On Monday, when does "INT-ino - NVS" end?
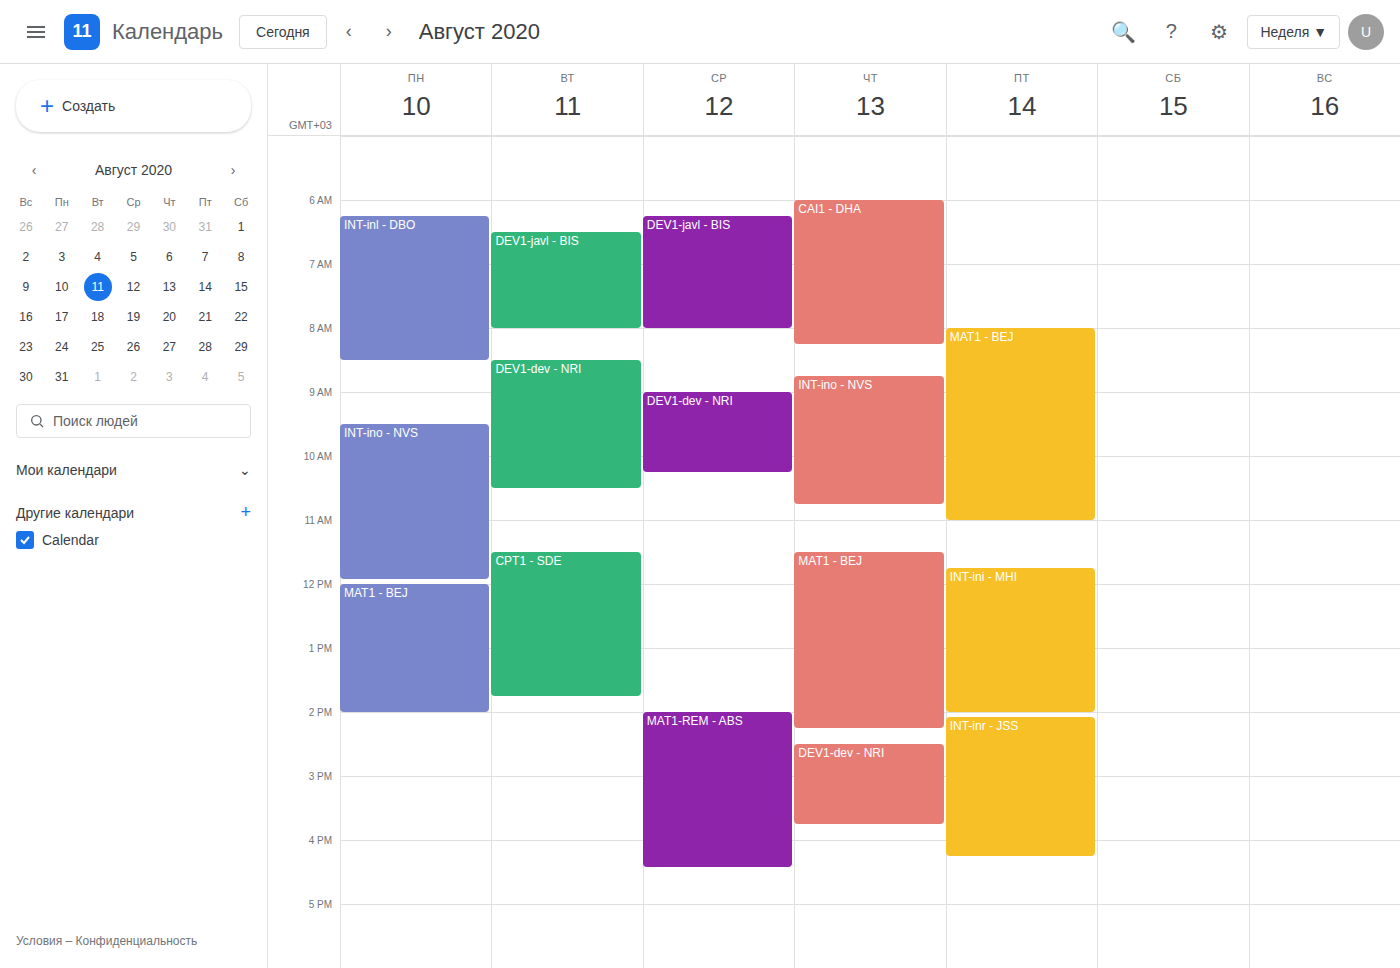
11:55 AM